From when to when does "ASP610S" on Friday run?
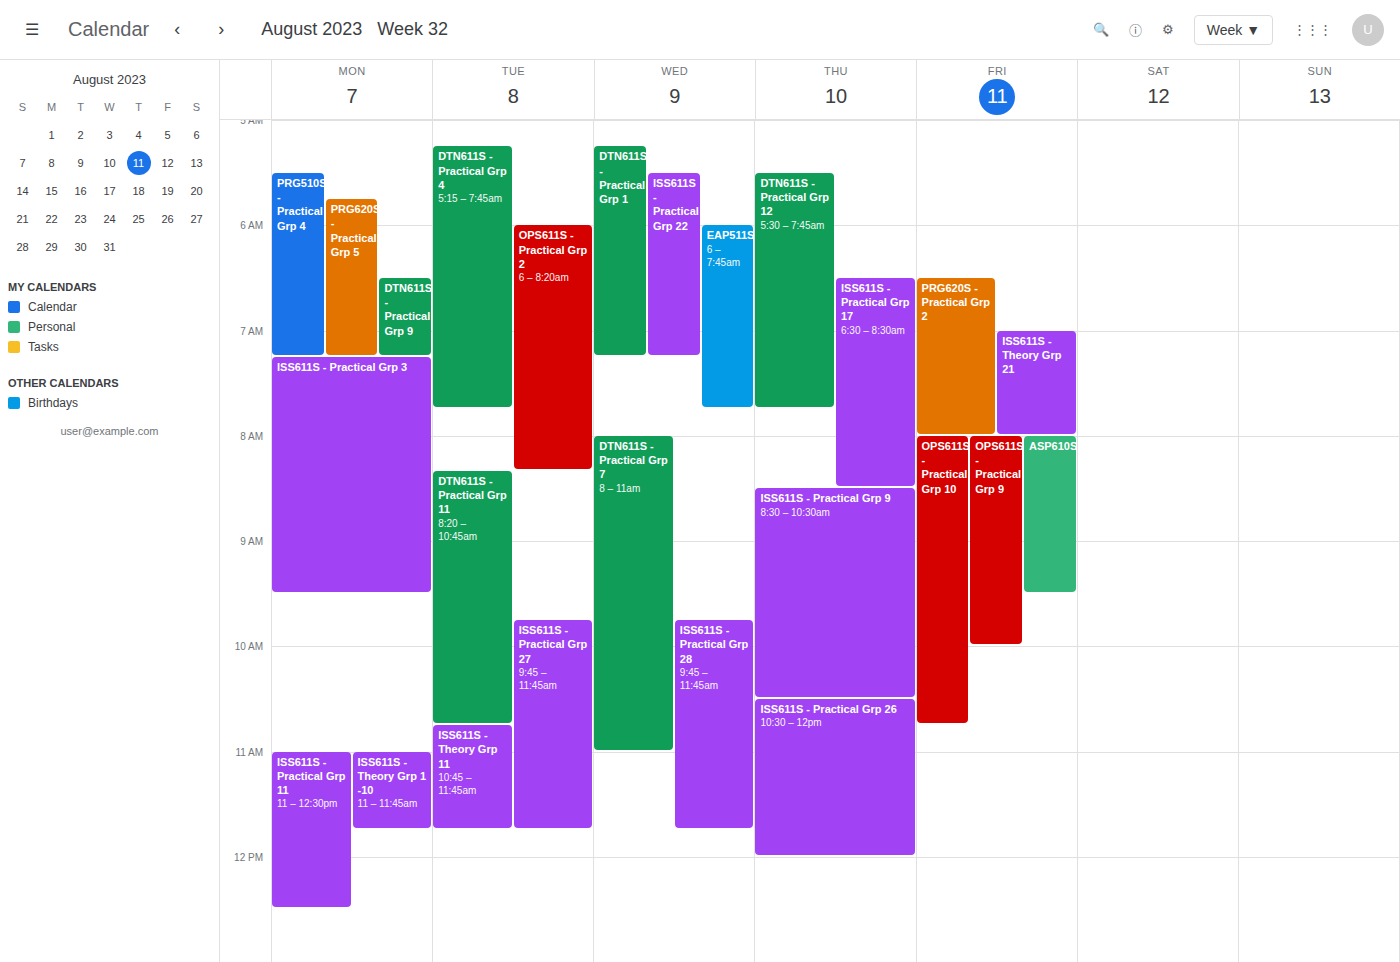
8:00 AM to 9:30 AM